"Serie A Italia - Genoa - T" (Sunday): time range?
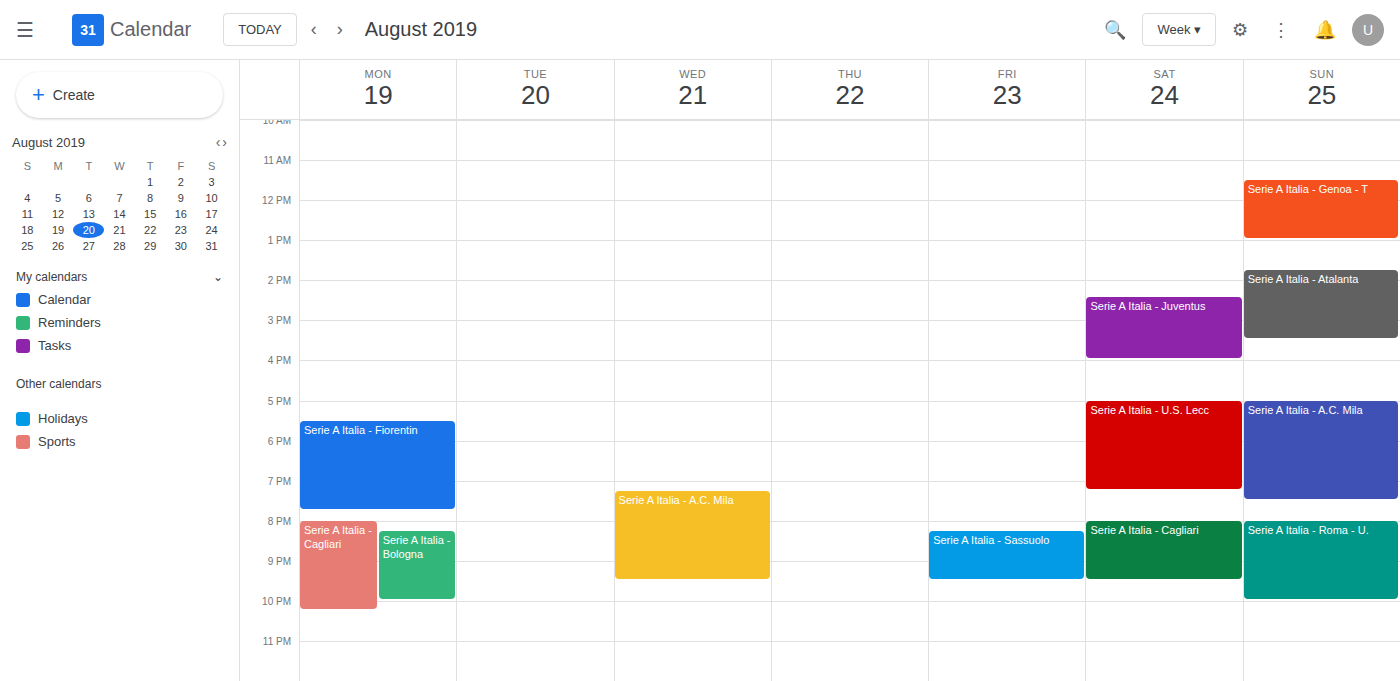
11:30 AM to 1:00 PM